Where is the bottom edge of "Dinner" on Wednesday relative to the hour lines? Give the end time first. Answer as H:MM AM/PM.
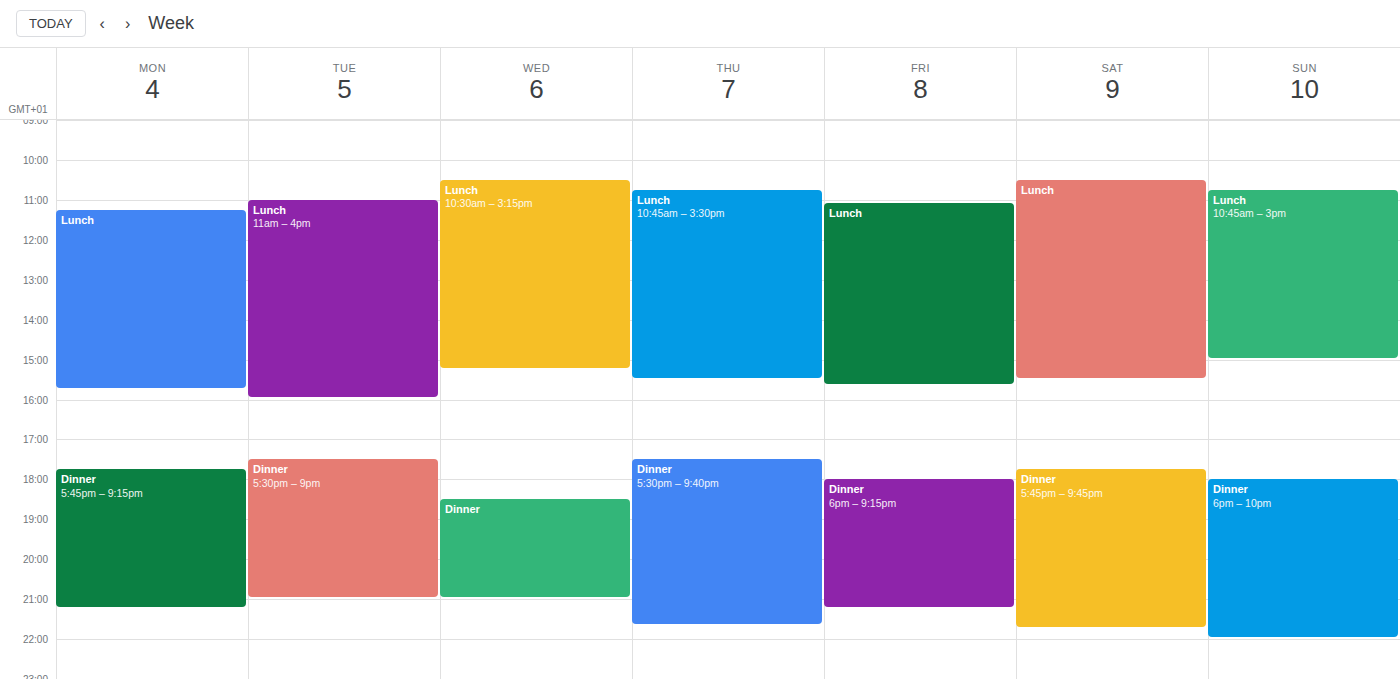
9:00 PM -- exactly on the 9 PM line.